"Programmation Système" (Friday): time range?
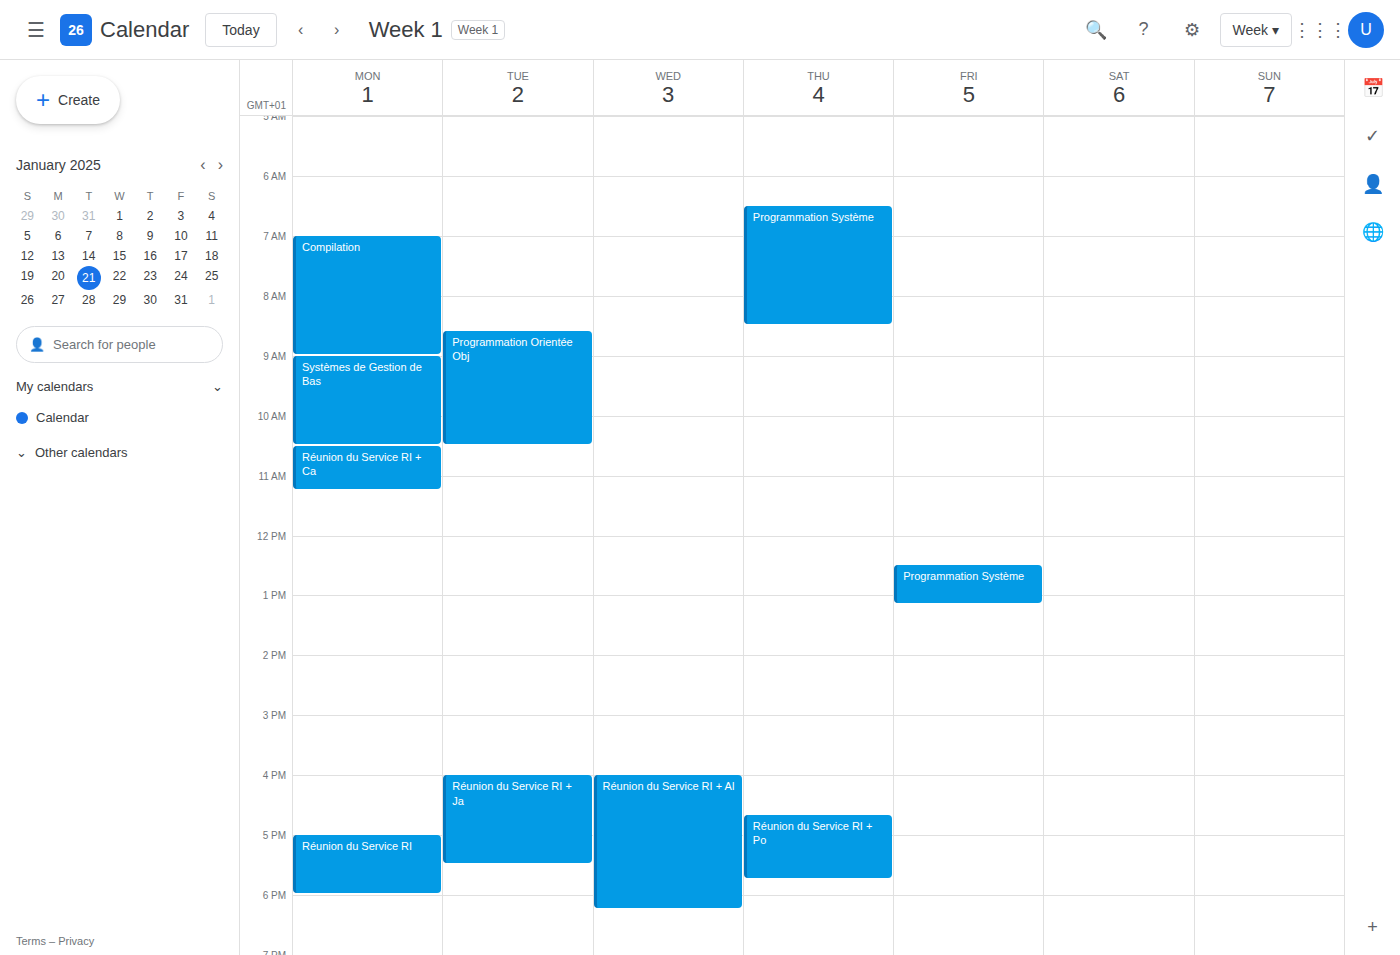
12:30 PM to 1:10 PM